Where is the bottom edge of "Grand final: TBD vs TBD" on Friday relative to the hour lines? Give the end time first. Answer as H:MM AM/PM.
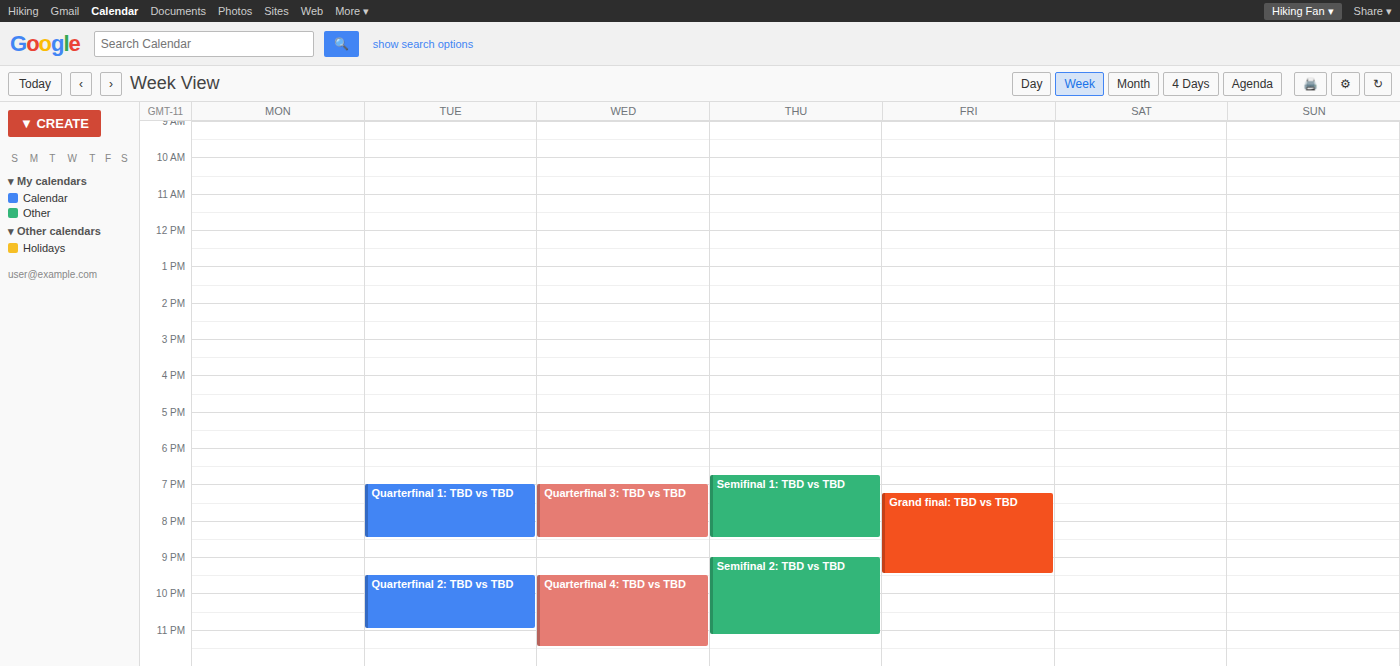
9:30 PM -- halfway between the 9 PM and 10 PM lines.